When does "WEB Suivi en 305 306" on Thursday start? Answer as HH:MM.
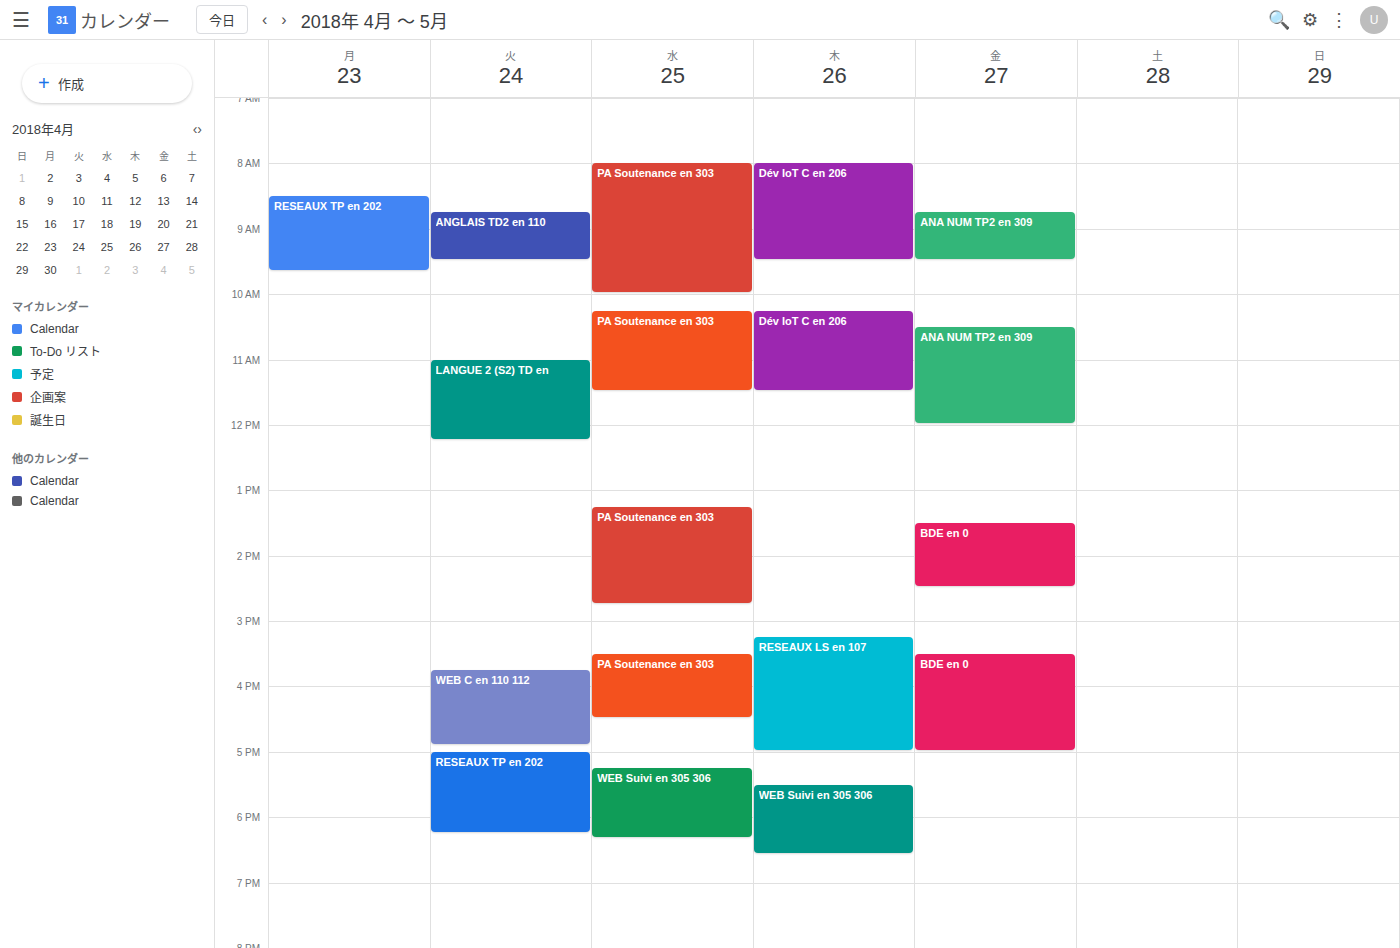
17:30